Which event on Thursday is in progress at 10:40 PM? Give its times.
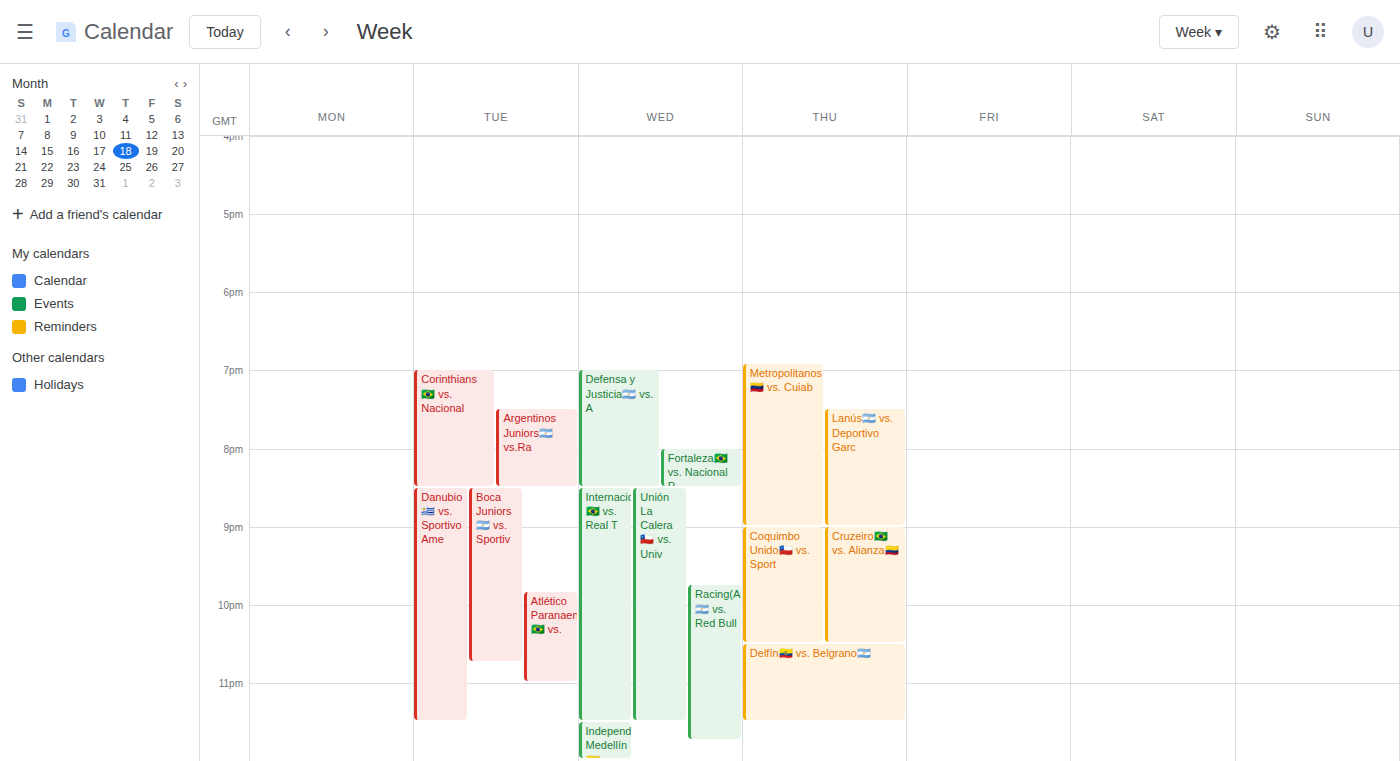
"Delfín🇪🇨 vs. Belgrano🇦🇷", 10:30 PM to 11:30 PM